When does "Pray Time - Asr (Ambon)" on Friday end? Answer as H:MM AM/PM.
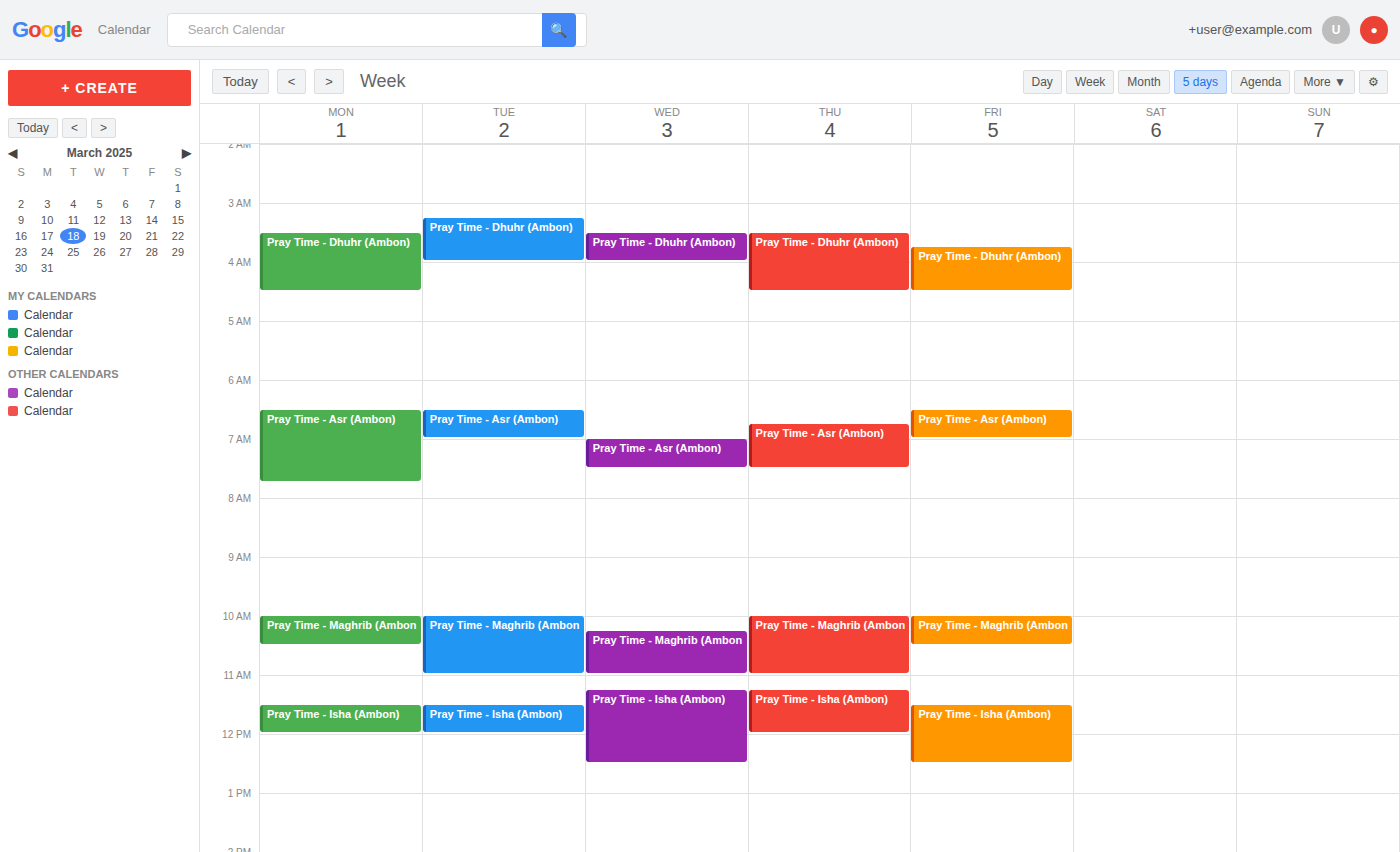
7:00 AM